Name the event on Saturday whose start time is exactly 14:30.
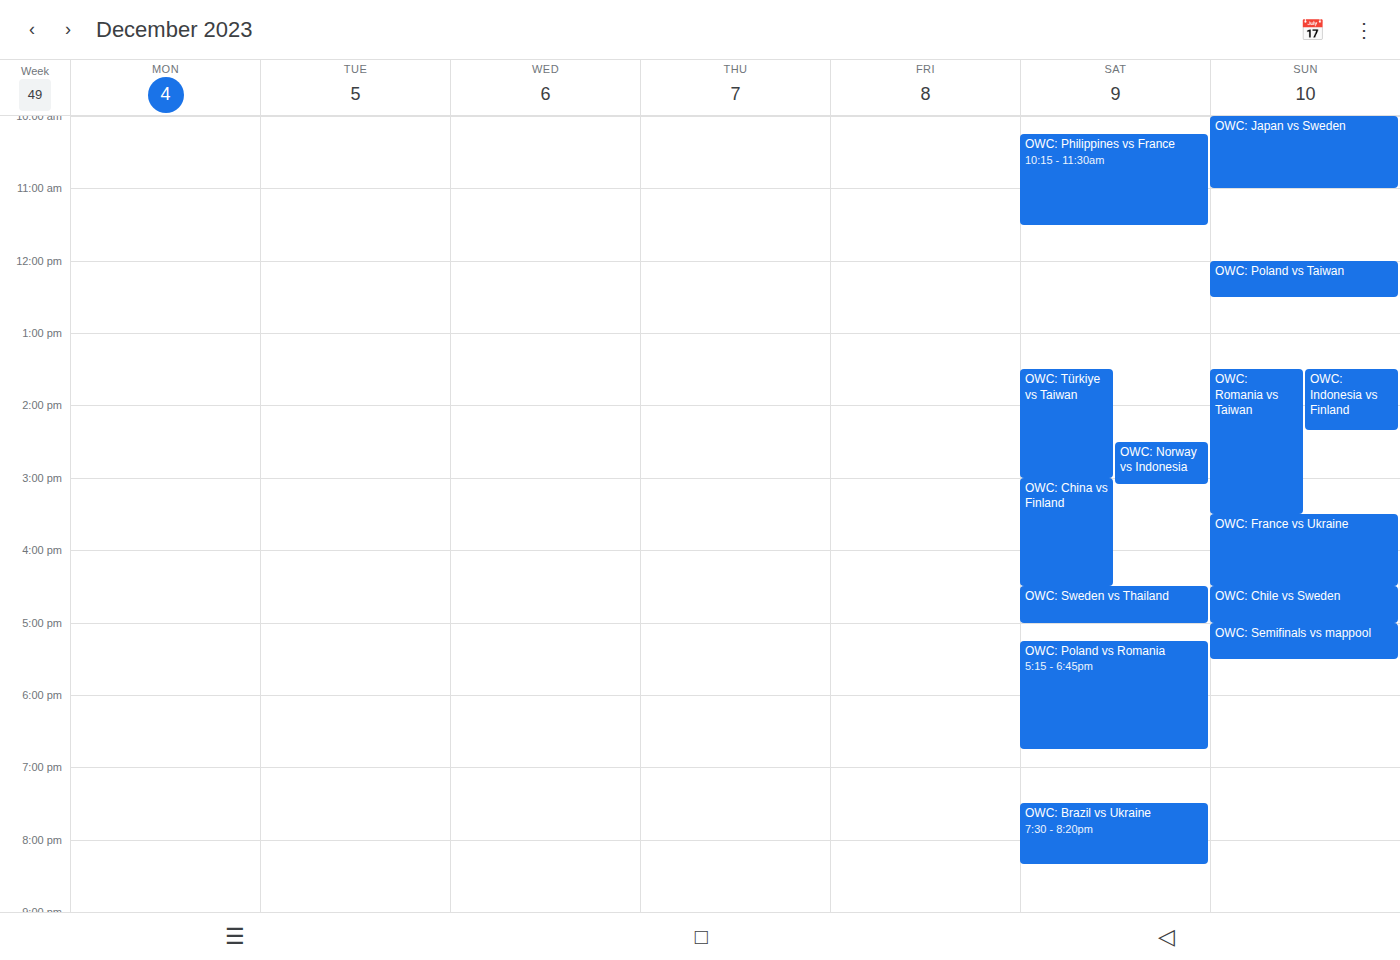
"OWC: Norway vs Indonesia"